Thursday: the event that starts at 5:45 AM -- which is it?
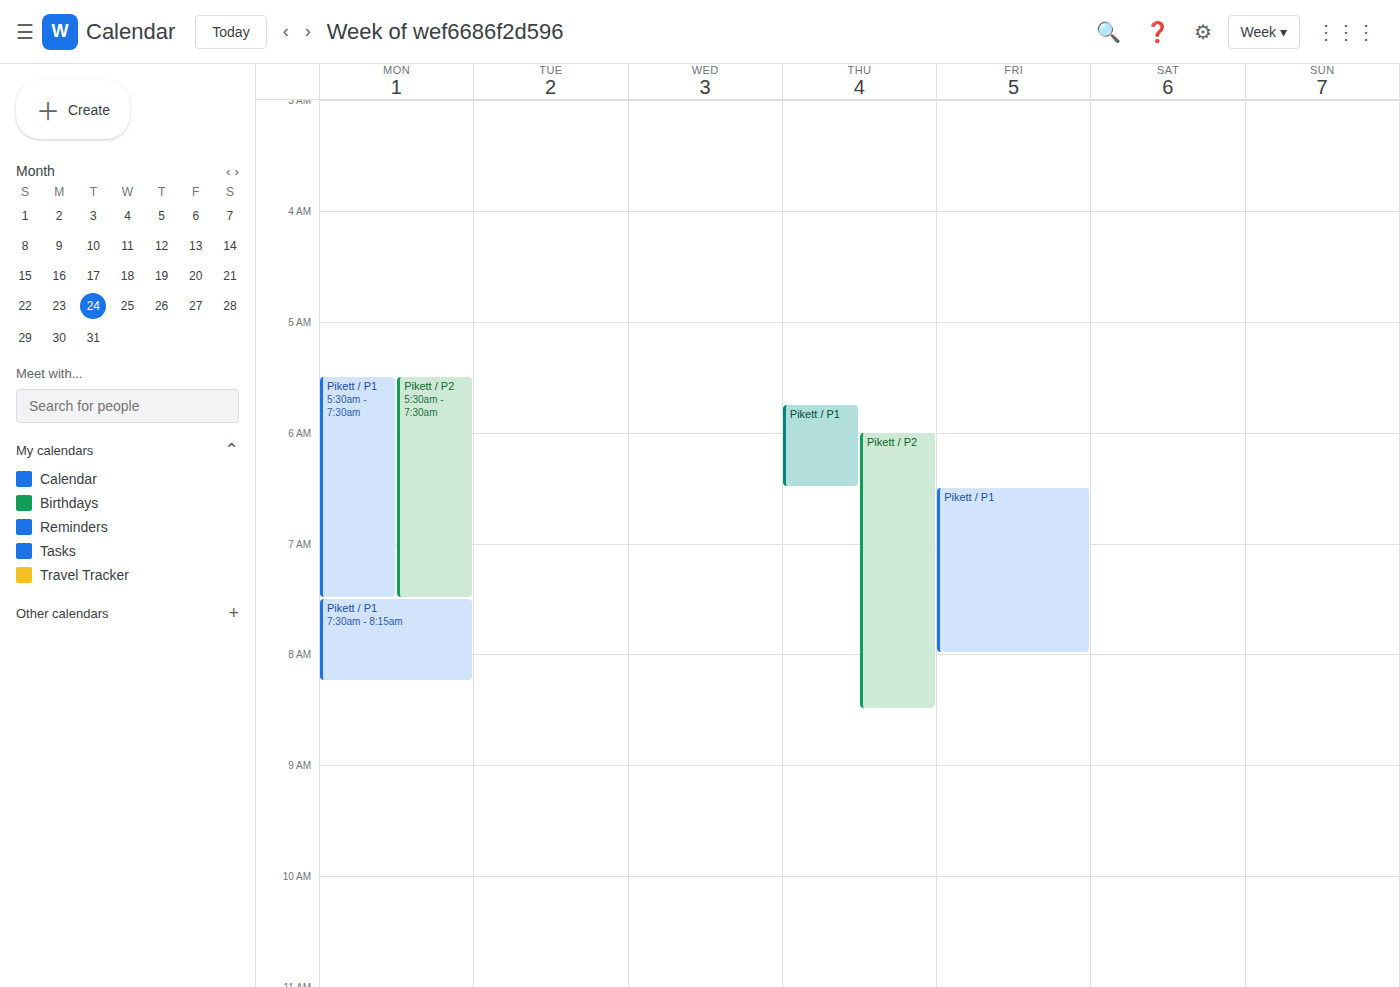
"Pikett / P1"